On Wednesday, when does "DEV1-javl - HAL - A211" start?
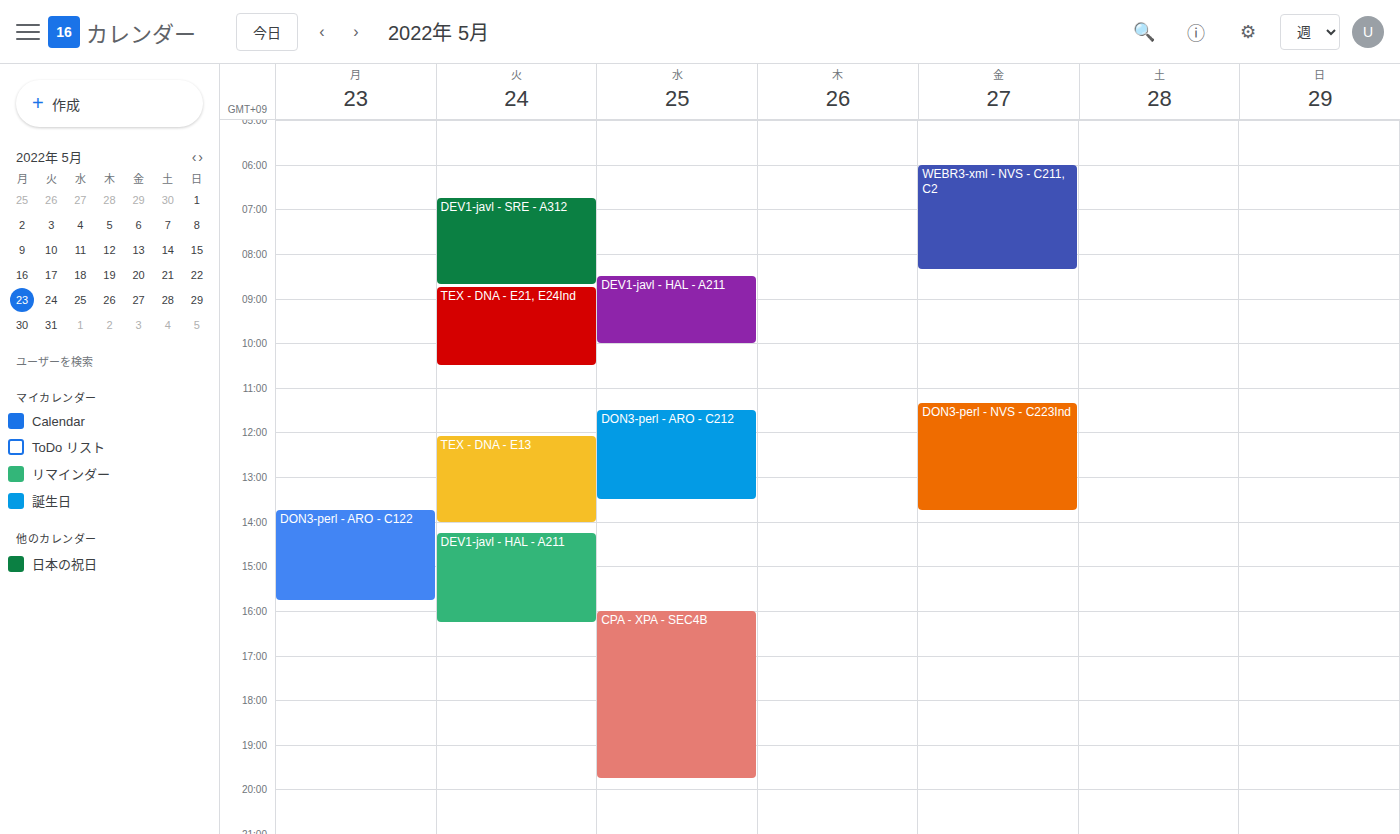
8:30 AM